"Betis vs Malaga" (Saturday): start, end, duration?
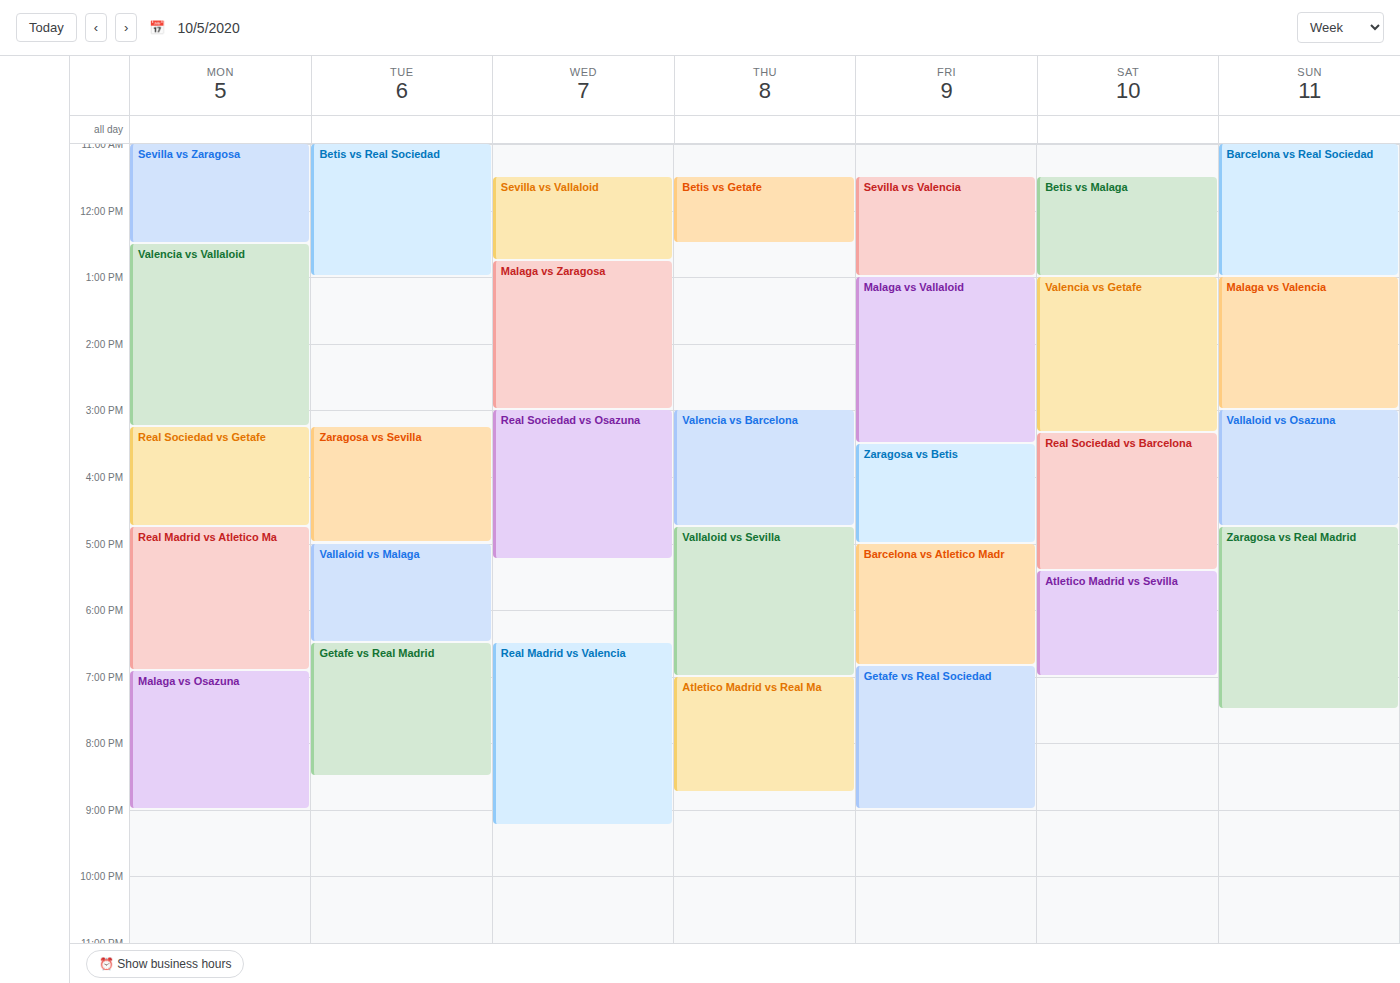
11:30 to 13:00, 1 hour 30 minutes